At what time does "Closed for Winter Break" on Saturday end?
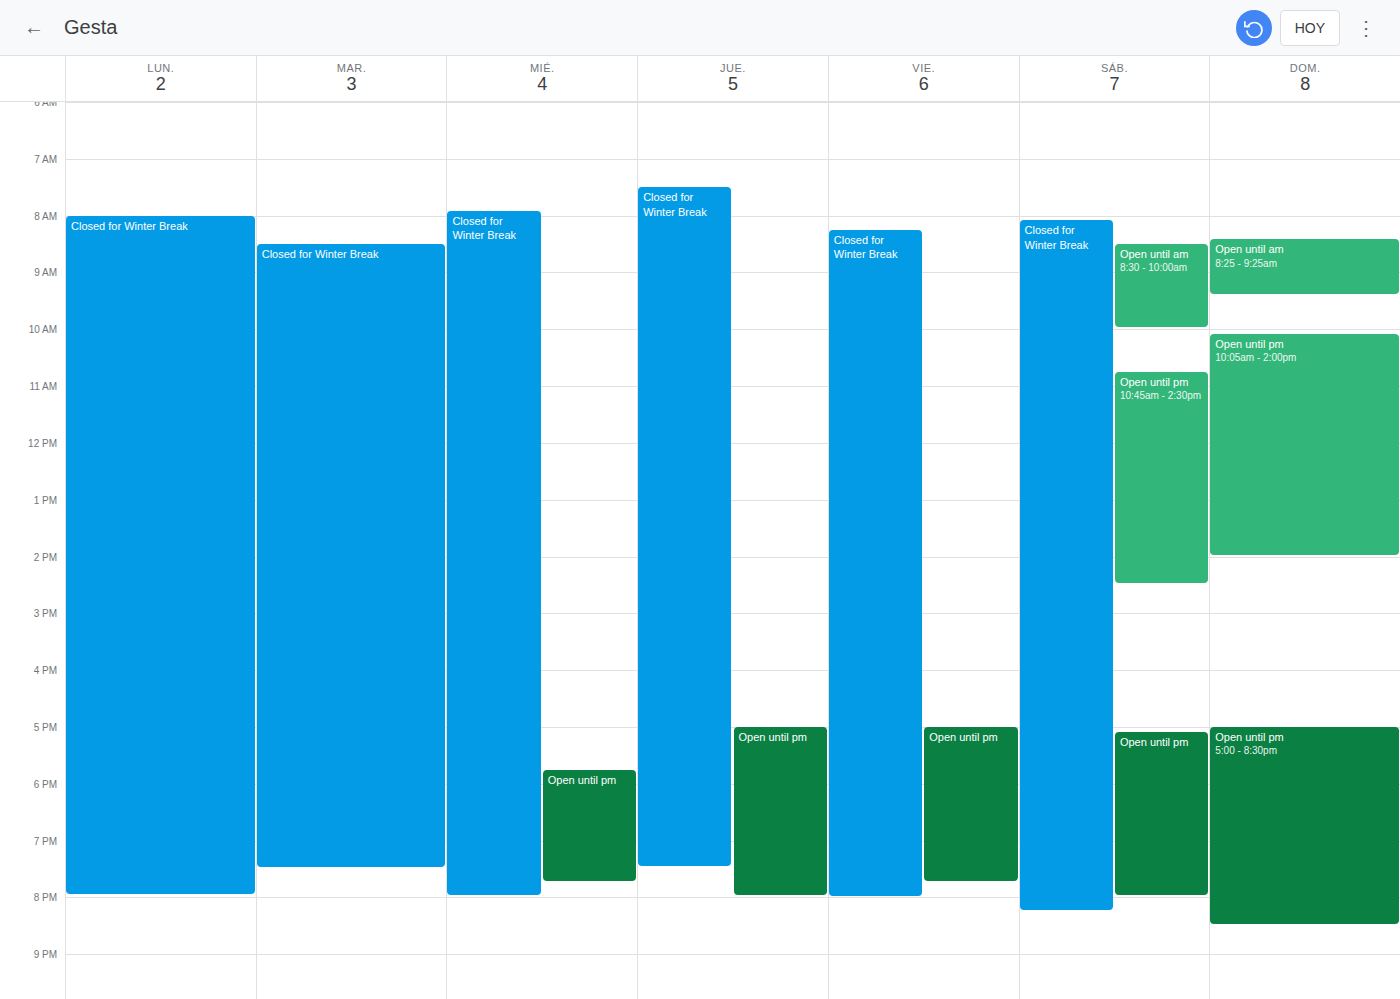
20:15